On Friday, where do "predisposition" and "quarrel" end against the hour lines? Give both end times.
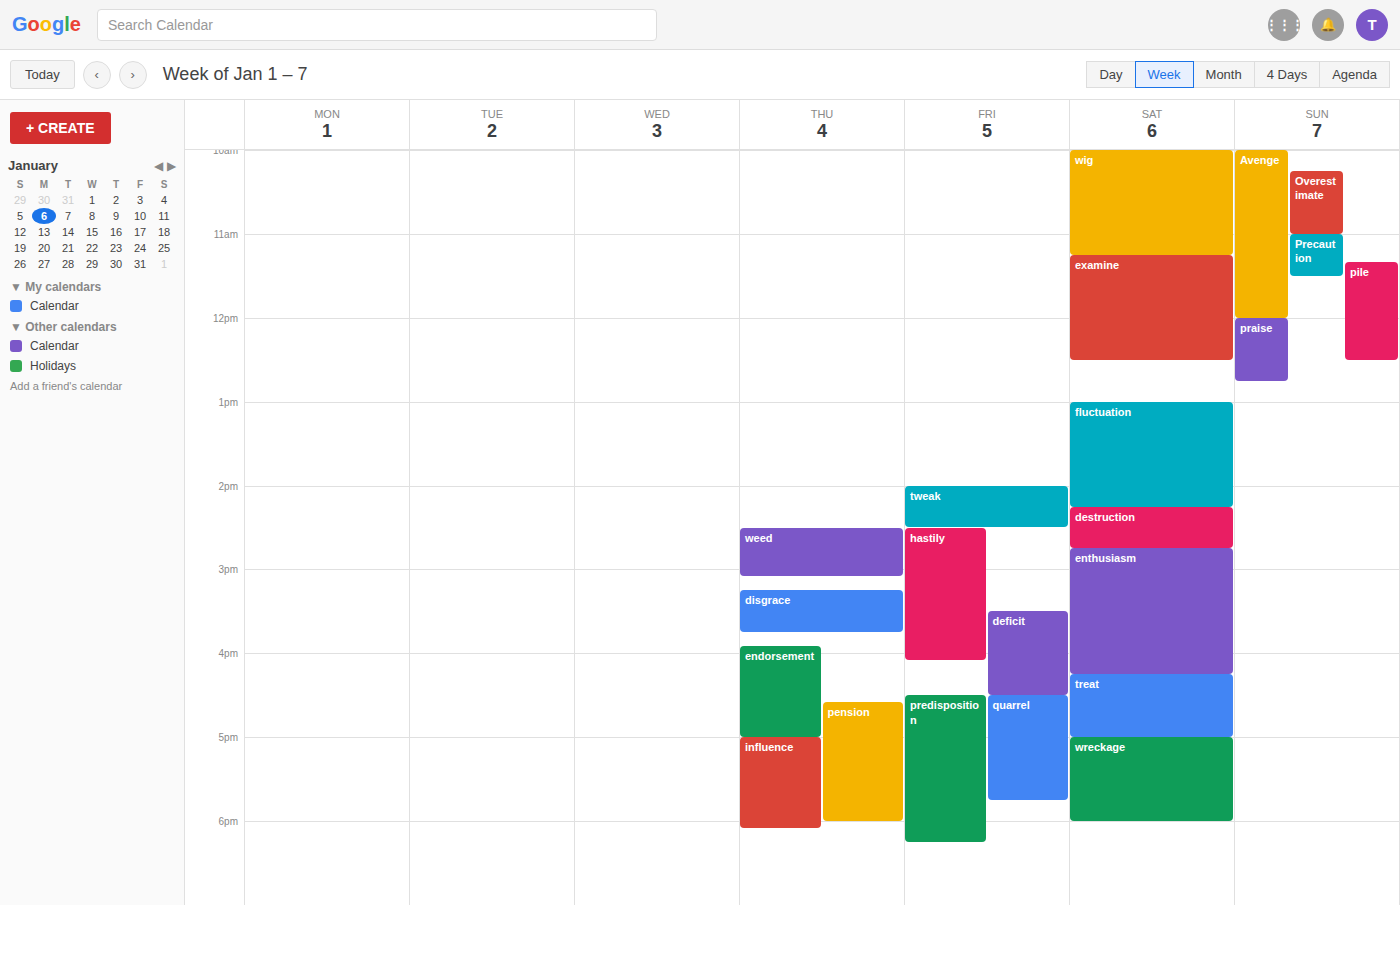
"predisposition": 6:15 PM, neither: a quarter of the way from the 6 PM line to the 7 PM line. "quarrel": 5:45 PM, neither: three quarters of the way from the 5 PM line to the 6 PM line.